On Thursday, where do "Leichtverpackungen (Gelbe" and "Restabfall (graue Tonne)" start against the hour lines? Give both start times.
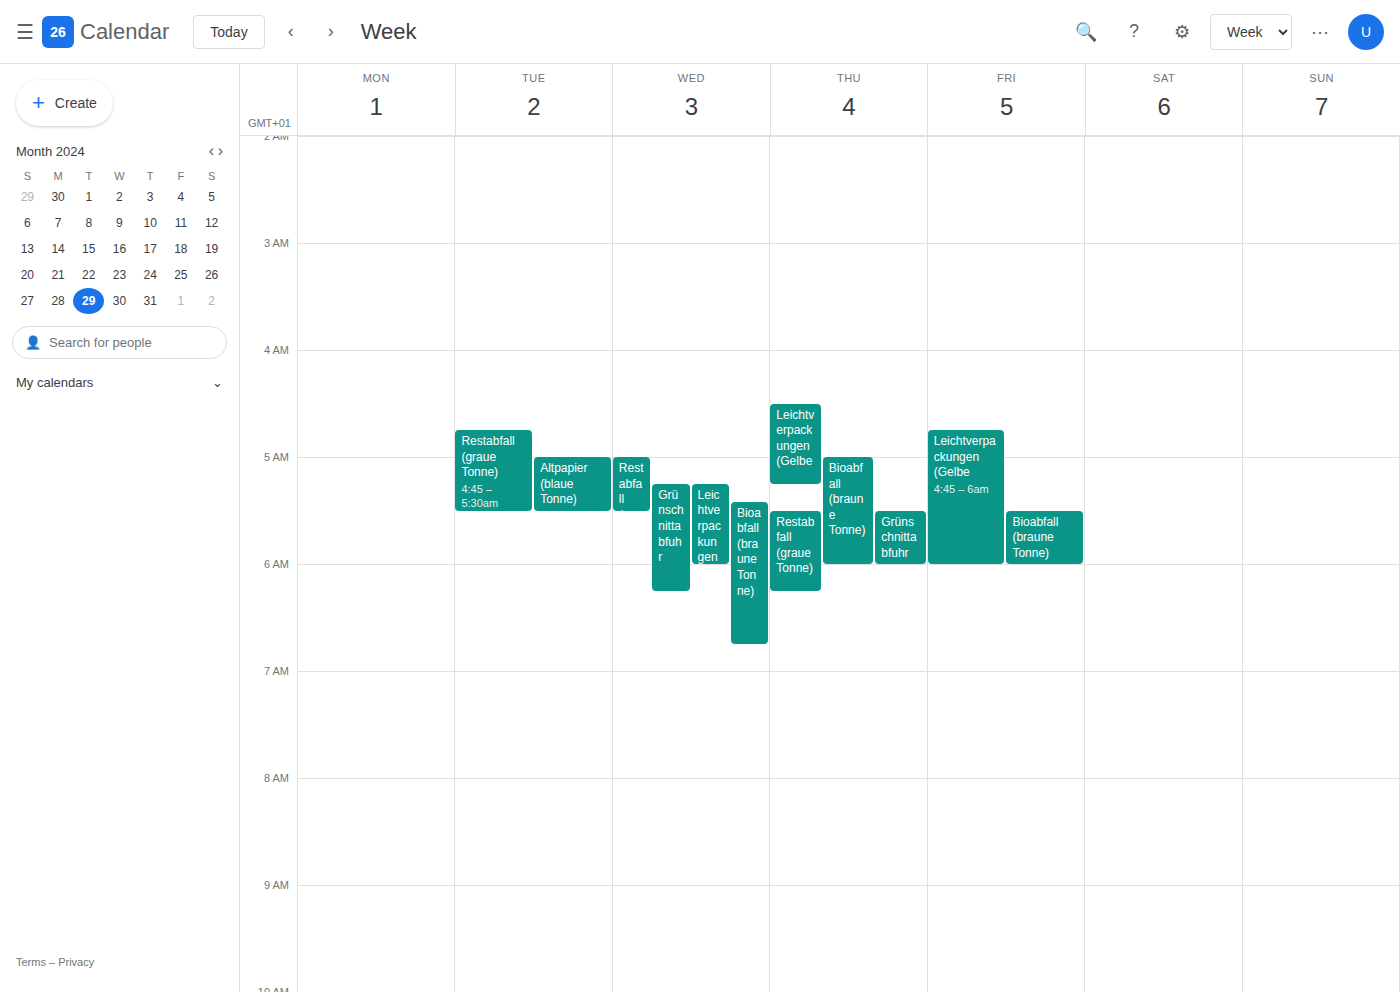
"Leichtverpackungen (Gelbe": 04:30, halfway between the 04:00 and 05:00 lines. "Restabfall (graue Tonne)": 05:30, halfway between the 05:00 and 06:00 lines.